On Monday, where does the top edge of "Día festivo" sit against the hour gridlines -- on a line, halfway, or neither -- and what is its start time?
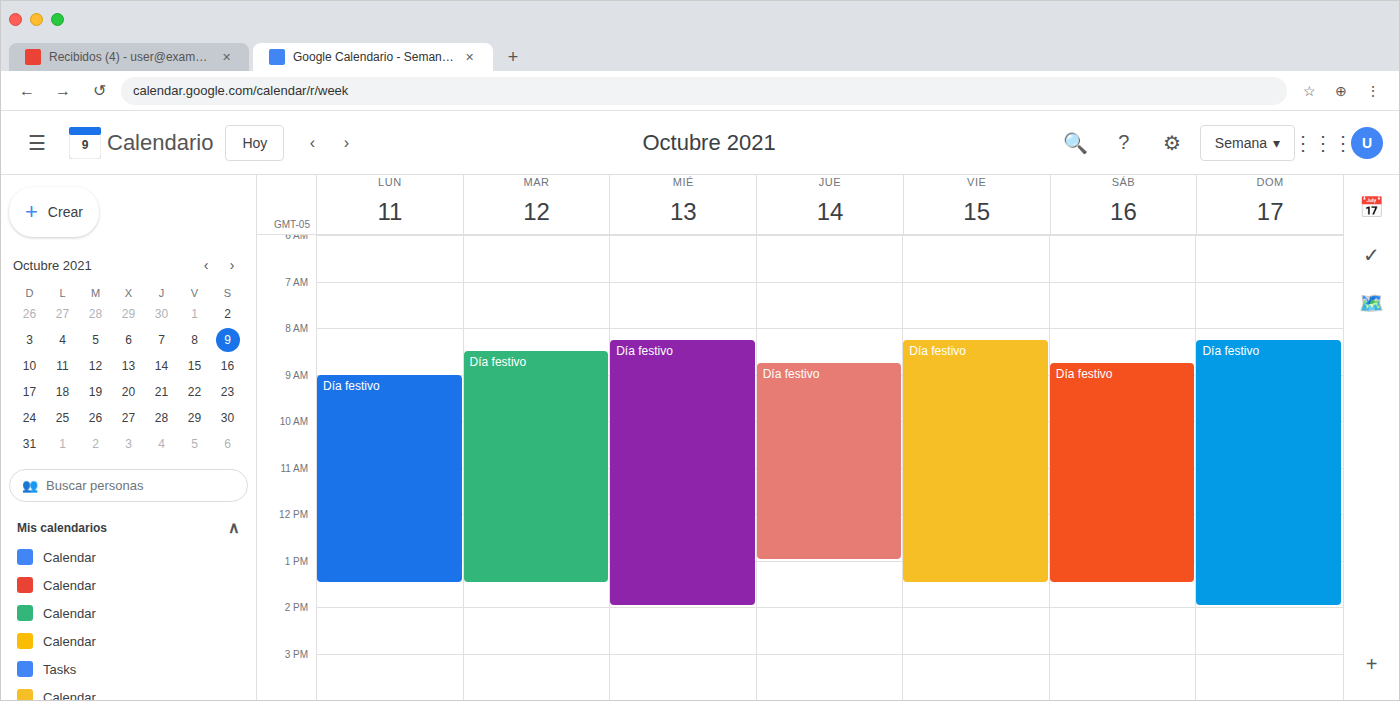
9:00 AM -- exactly on the 9 AM line.